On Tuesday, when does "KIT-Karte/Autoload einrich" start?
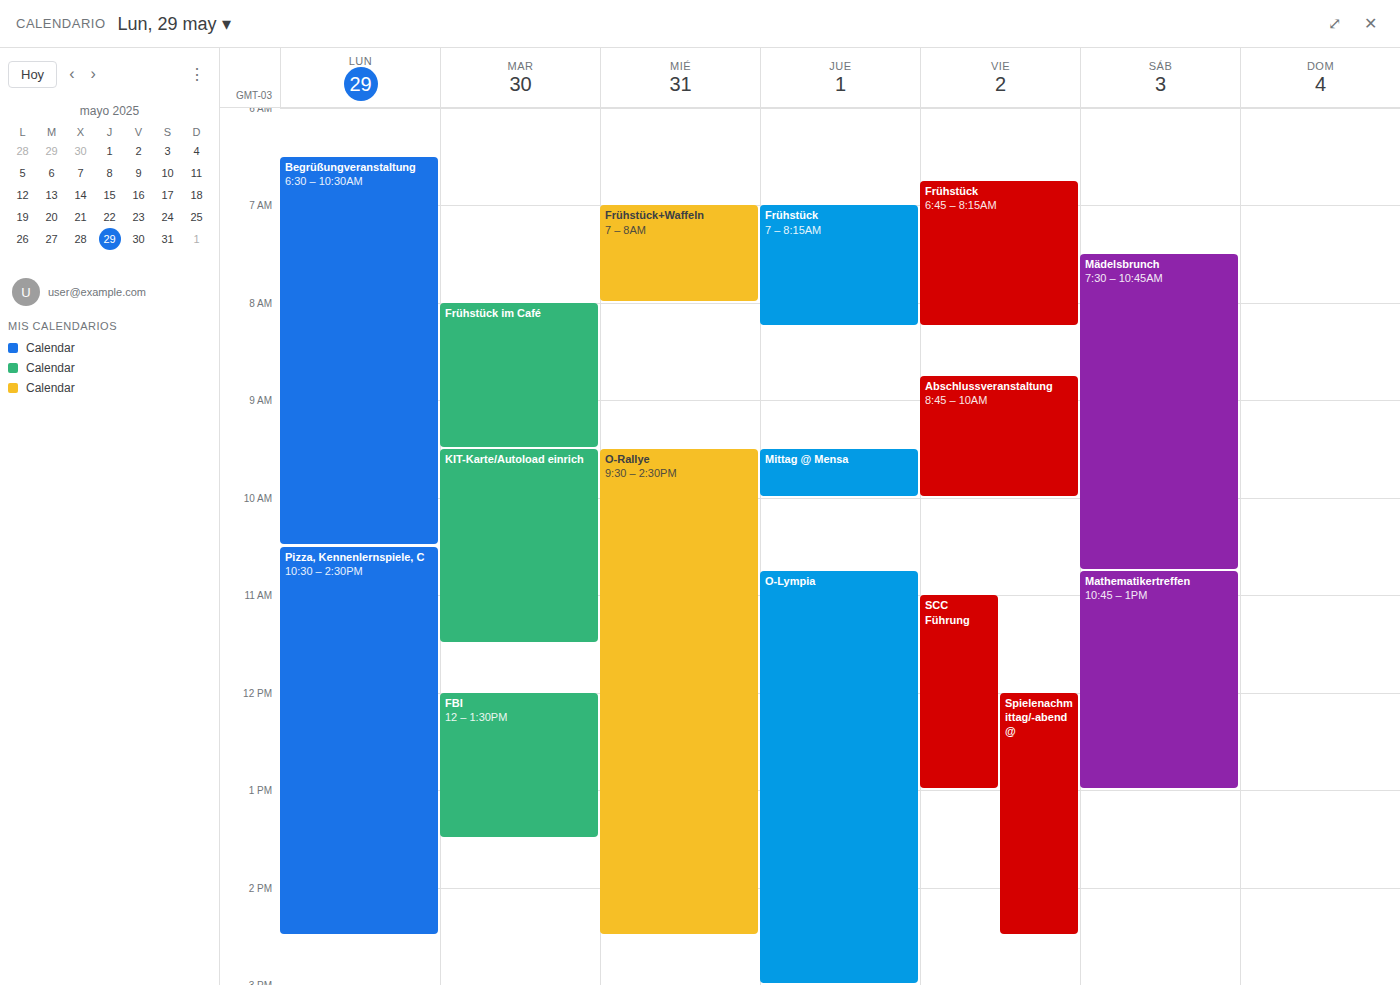
9:30 AM